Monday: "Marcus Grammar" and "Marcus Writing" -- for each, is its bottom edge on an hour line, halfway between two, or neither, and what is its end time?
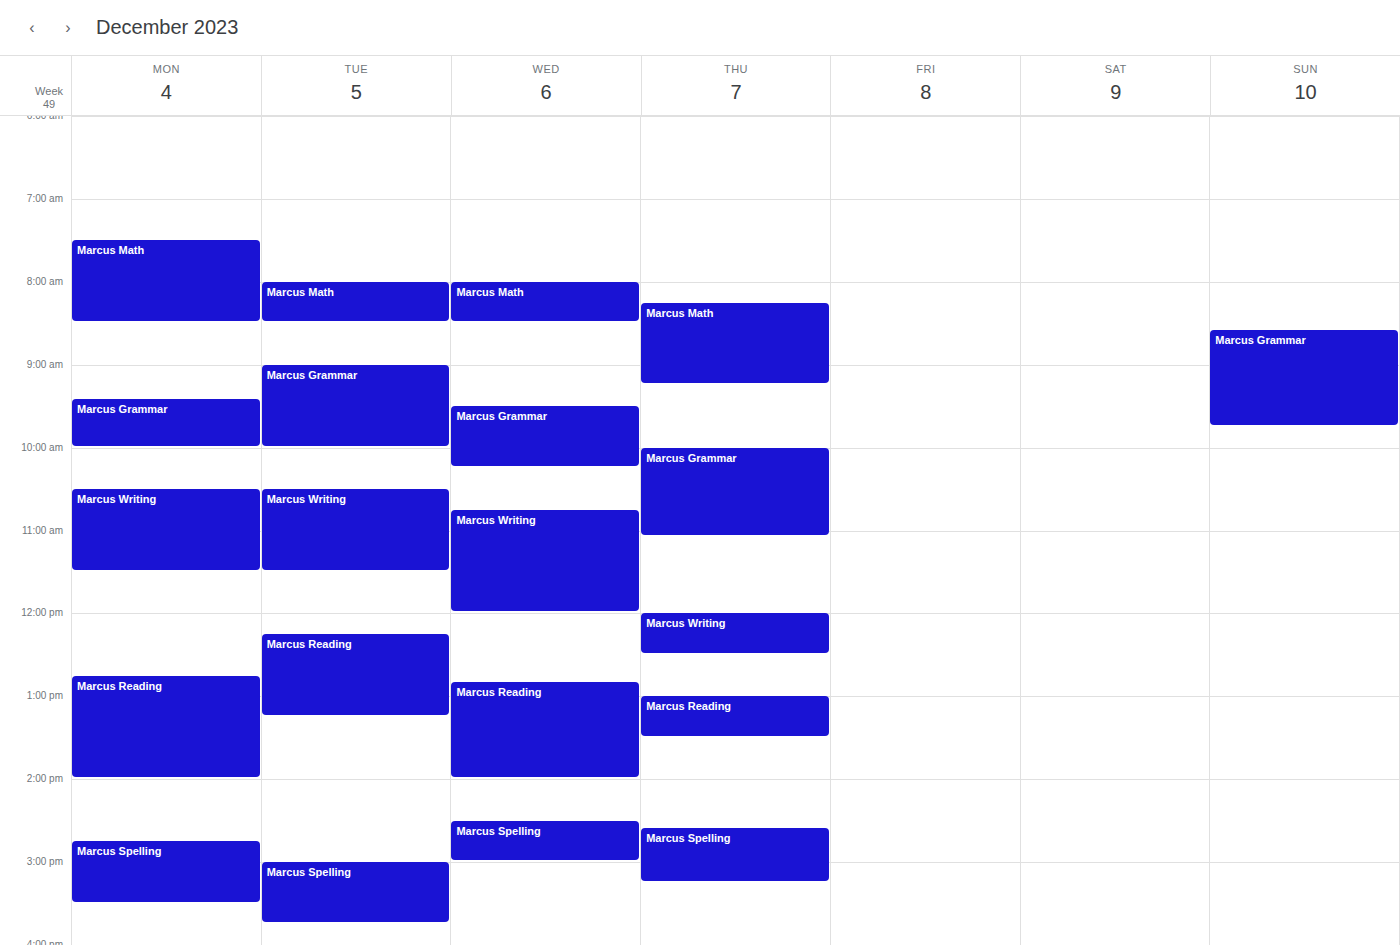
"Marcus Grammar": 10:00 AM, exactly on the 10 AM line. "Marcus Writing": 11:30 AM, halfway between the 11 AM and 12 PM lines.